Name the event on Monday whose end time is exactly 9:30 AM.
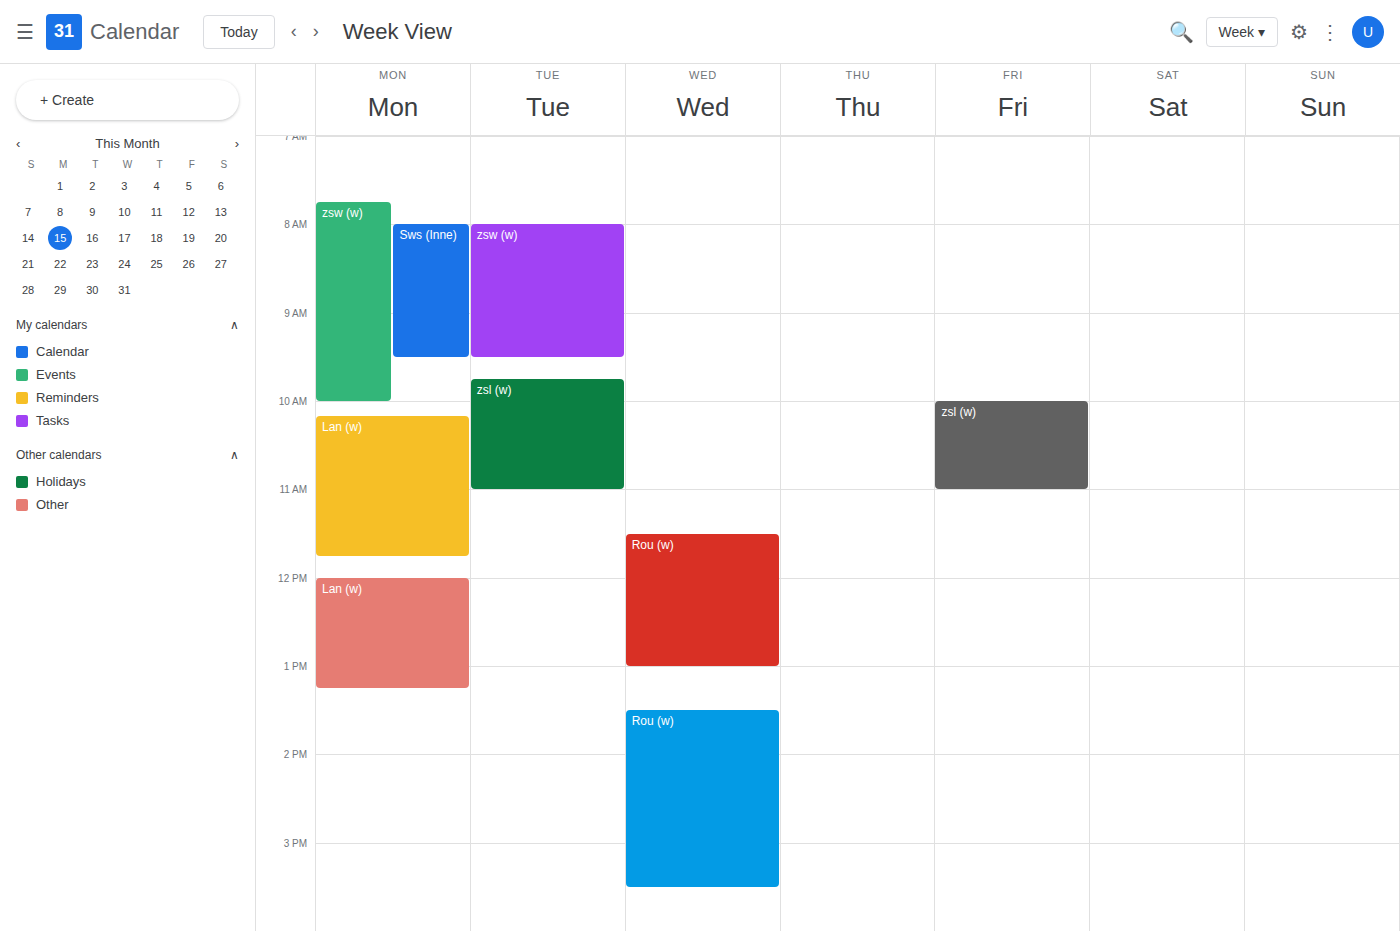
"Sws (Inne)"